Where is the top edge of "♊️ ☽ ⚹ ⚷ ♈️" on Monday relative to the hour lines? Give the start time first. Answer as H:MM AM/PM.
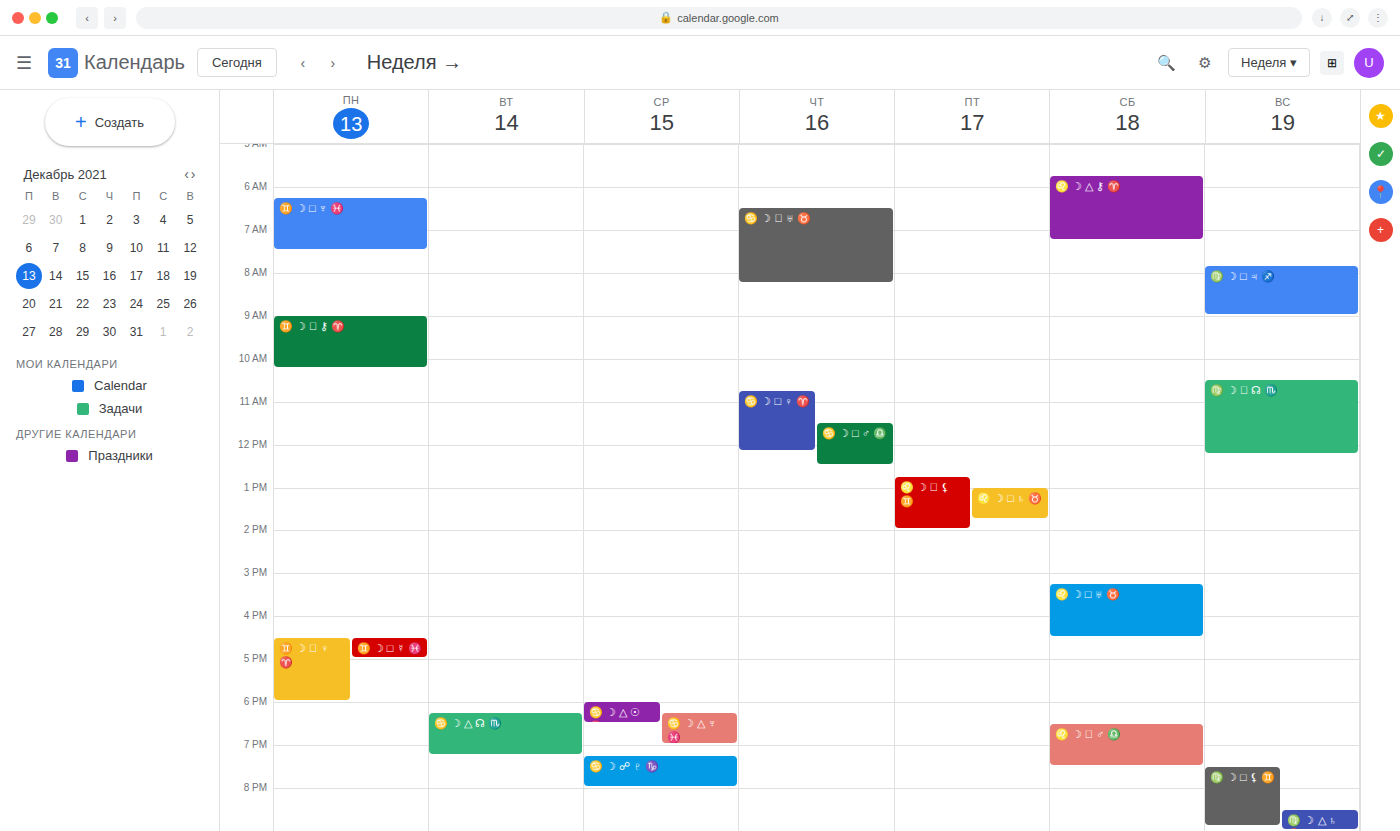
9:00 AM -- exactly on the 9 AM line.